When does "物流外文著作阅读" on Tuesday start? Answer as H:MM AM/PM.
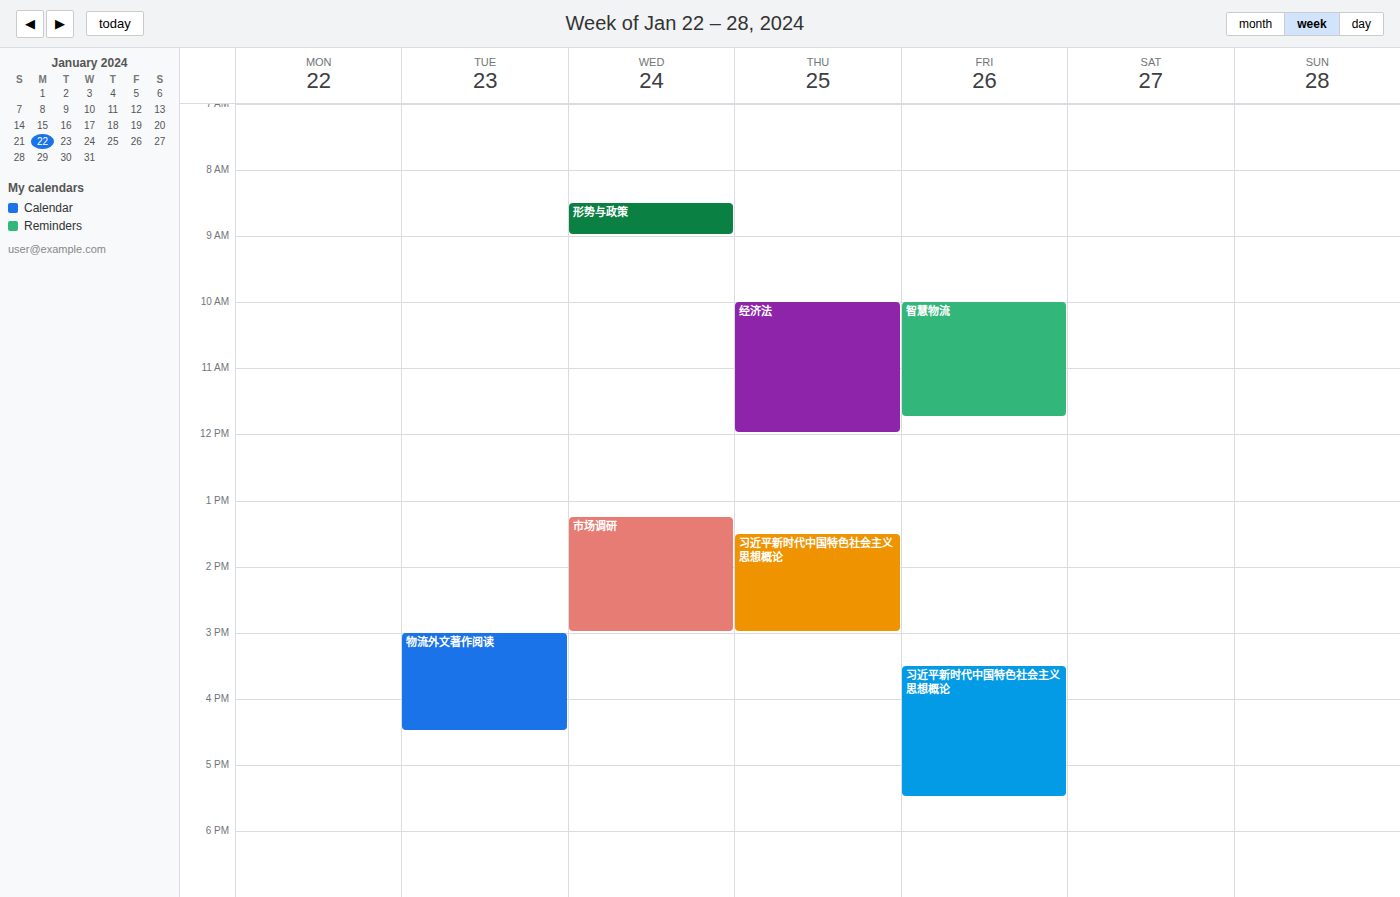
3:00 PM